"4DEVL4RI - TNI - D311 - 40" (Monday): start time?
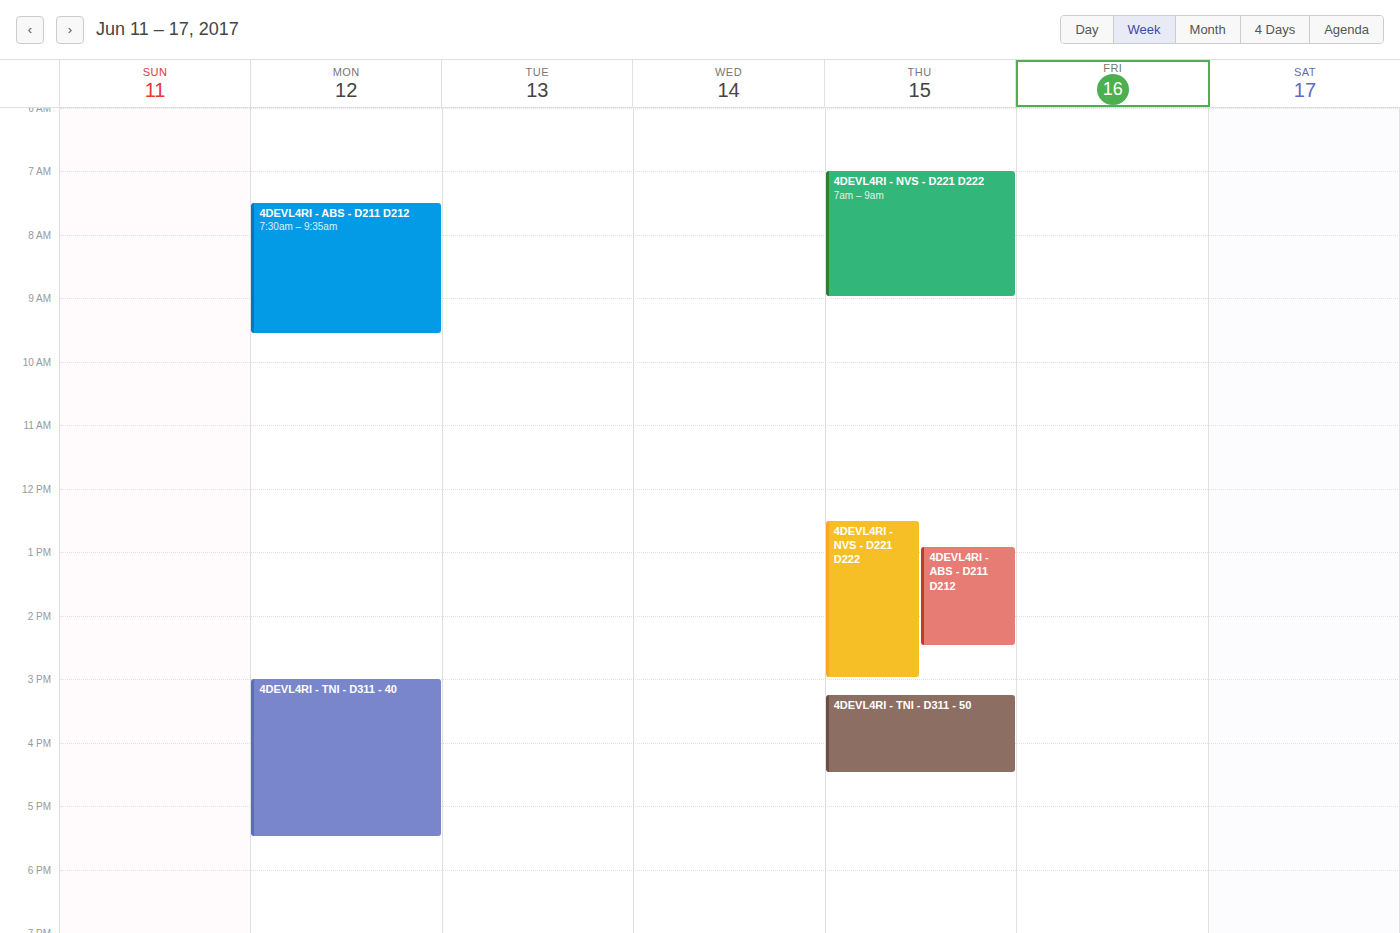
3:00 PM